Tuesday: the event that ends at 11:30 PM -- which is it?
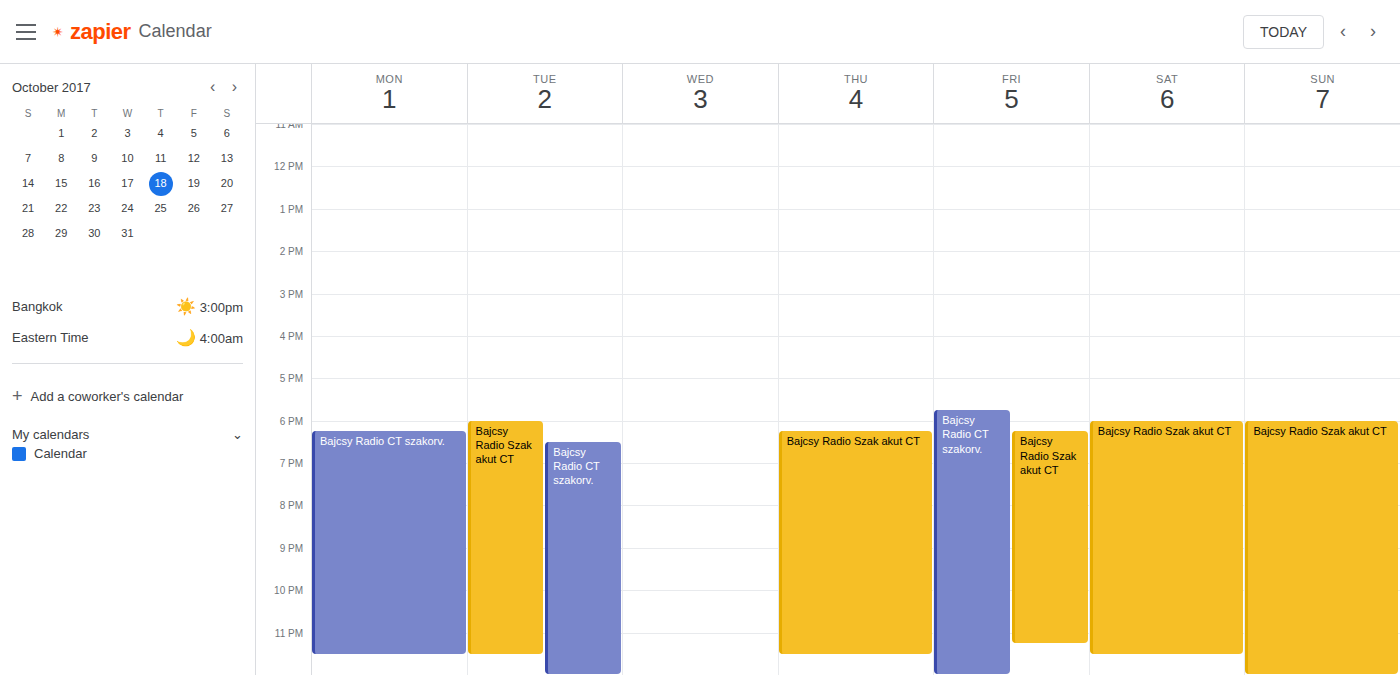
"Bajcsy Radio Szak akut CT"